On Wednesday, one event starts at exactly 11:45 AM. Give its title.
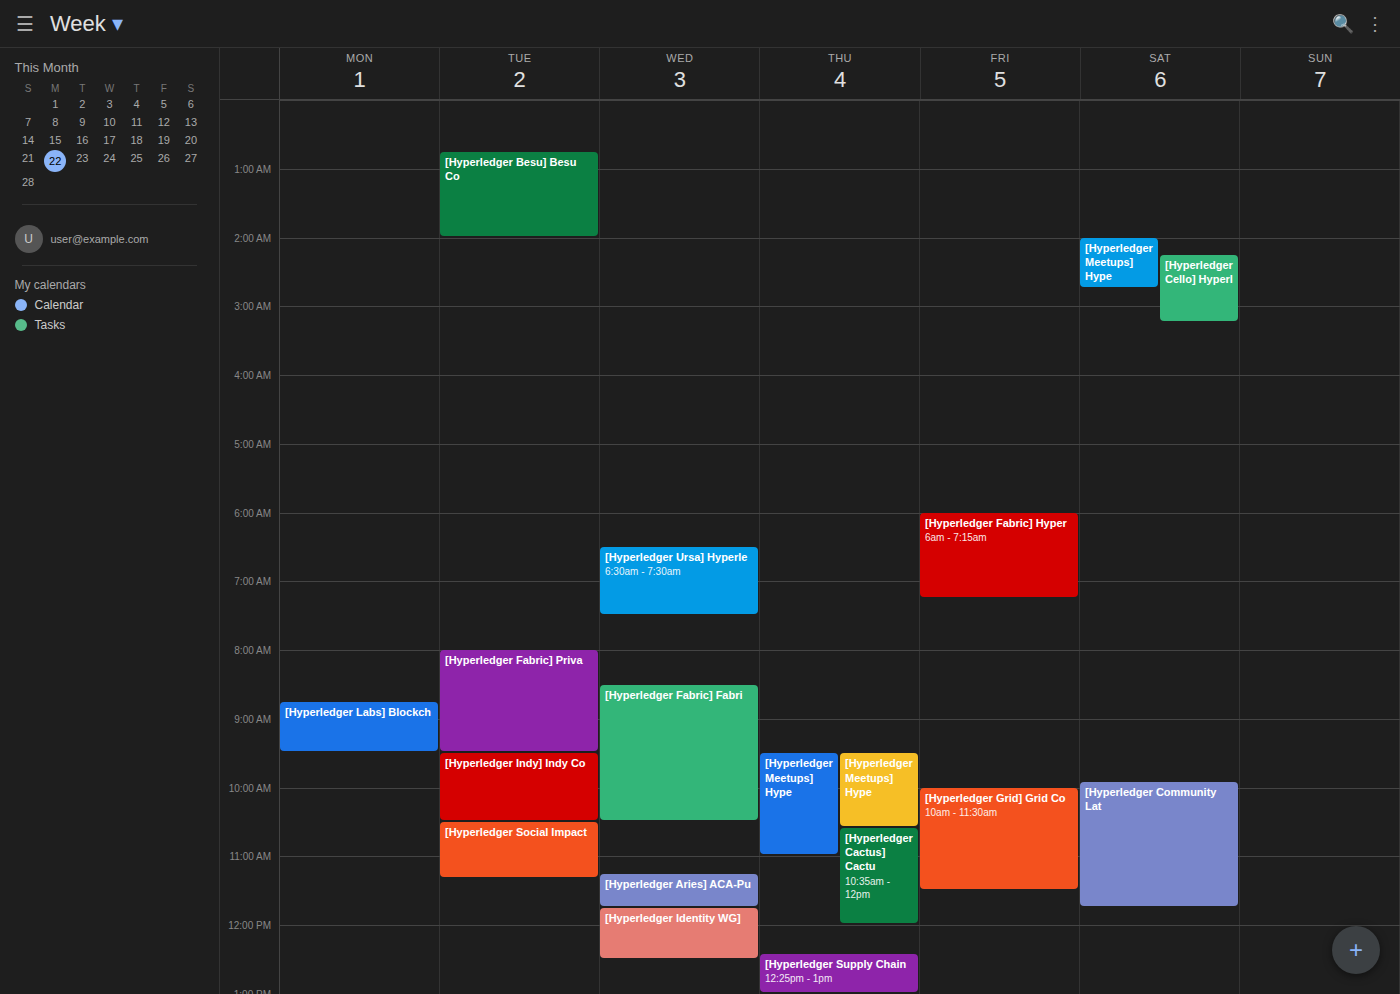
"[Hyperledger Identity WG]"